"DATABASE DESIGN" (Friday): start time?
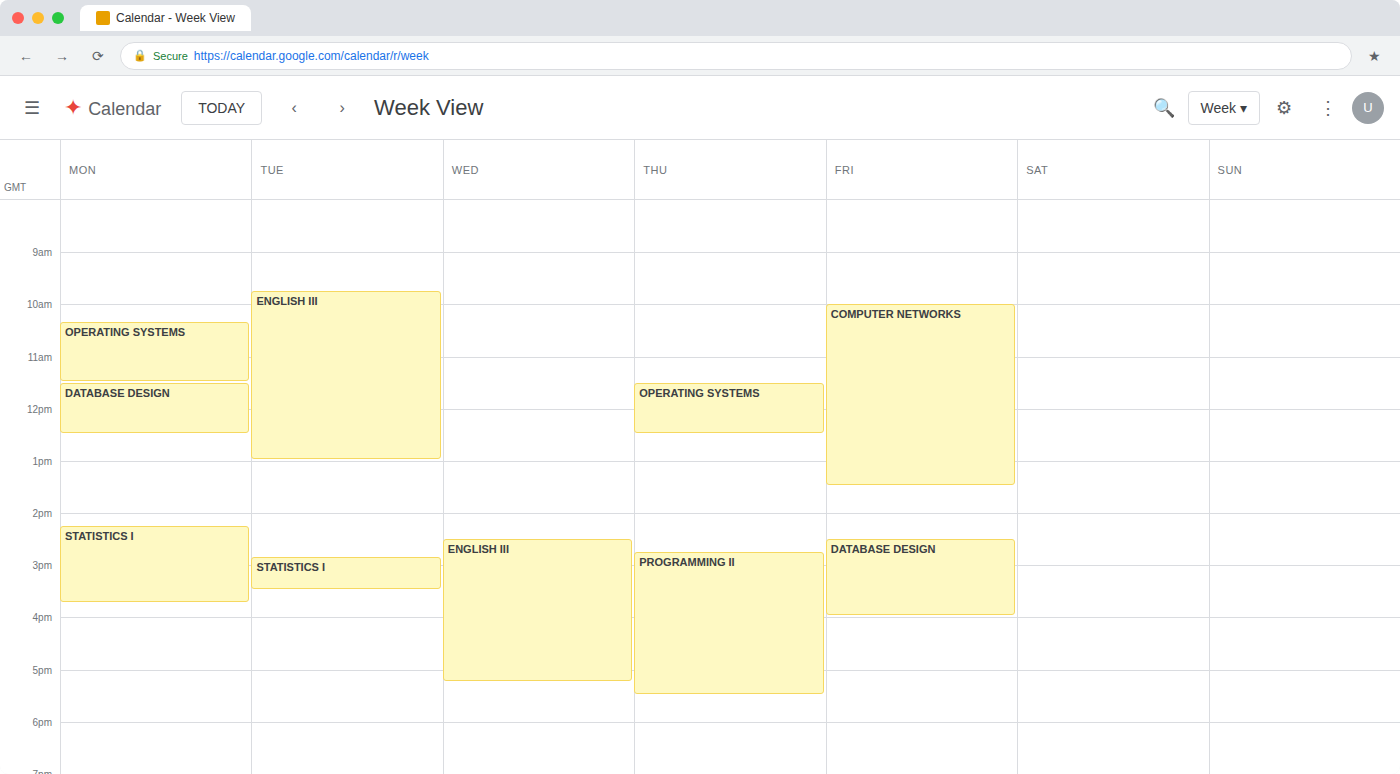
14:30